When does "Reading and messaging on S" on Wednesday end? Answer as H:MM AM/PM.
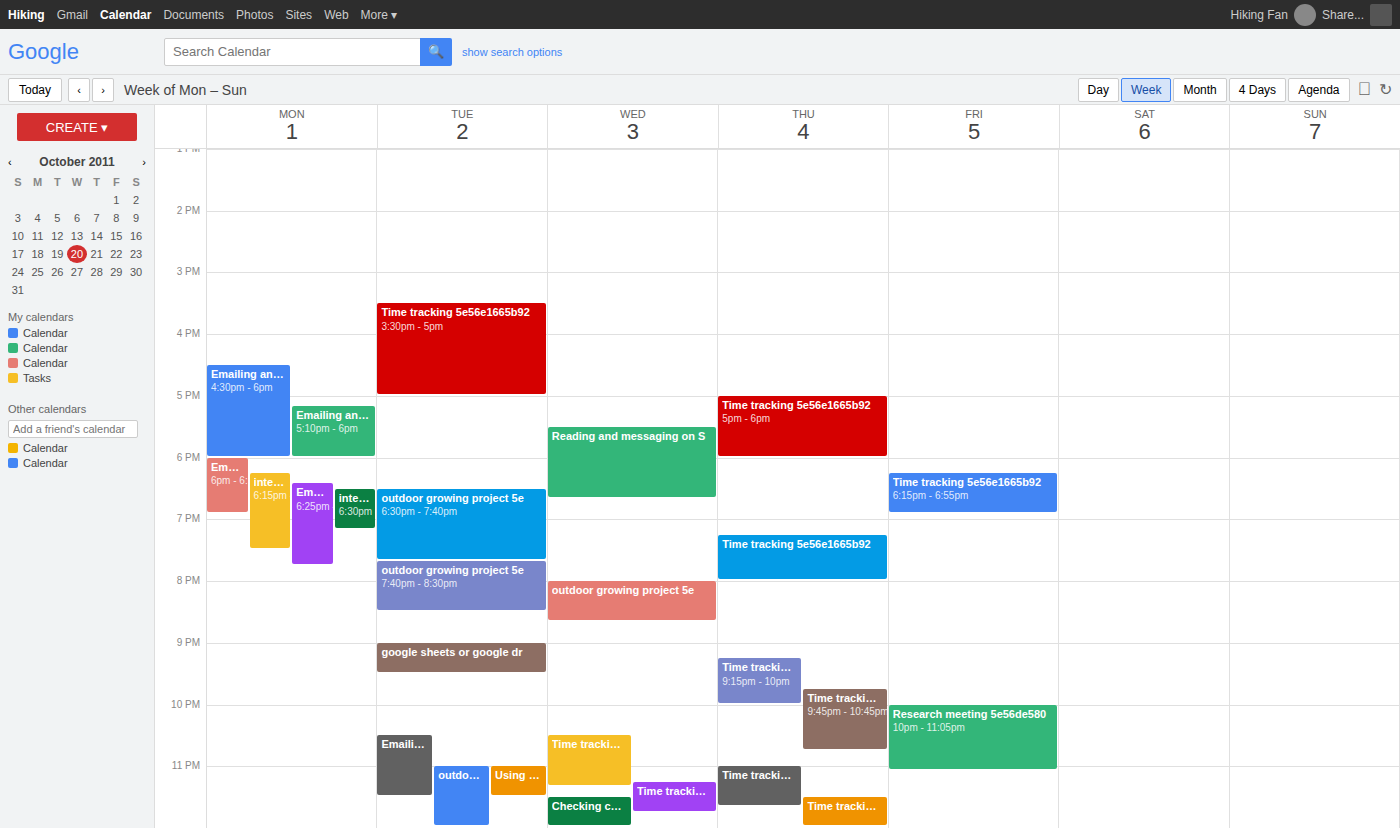
6:40 PM